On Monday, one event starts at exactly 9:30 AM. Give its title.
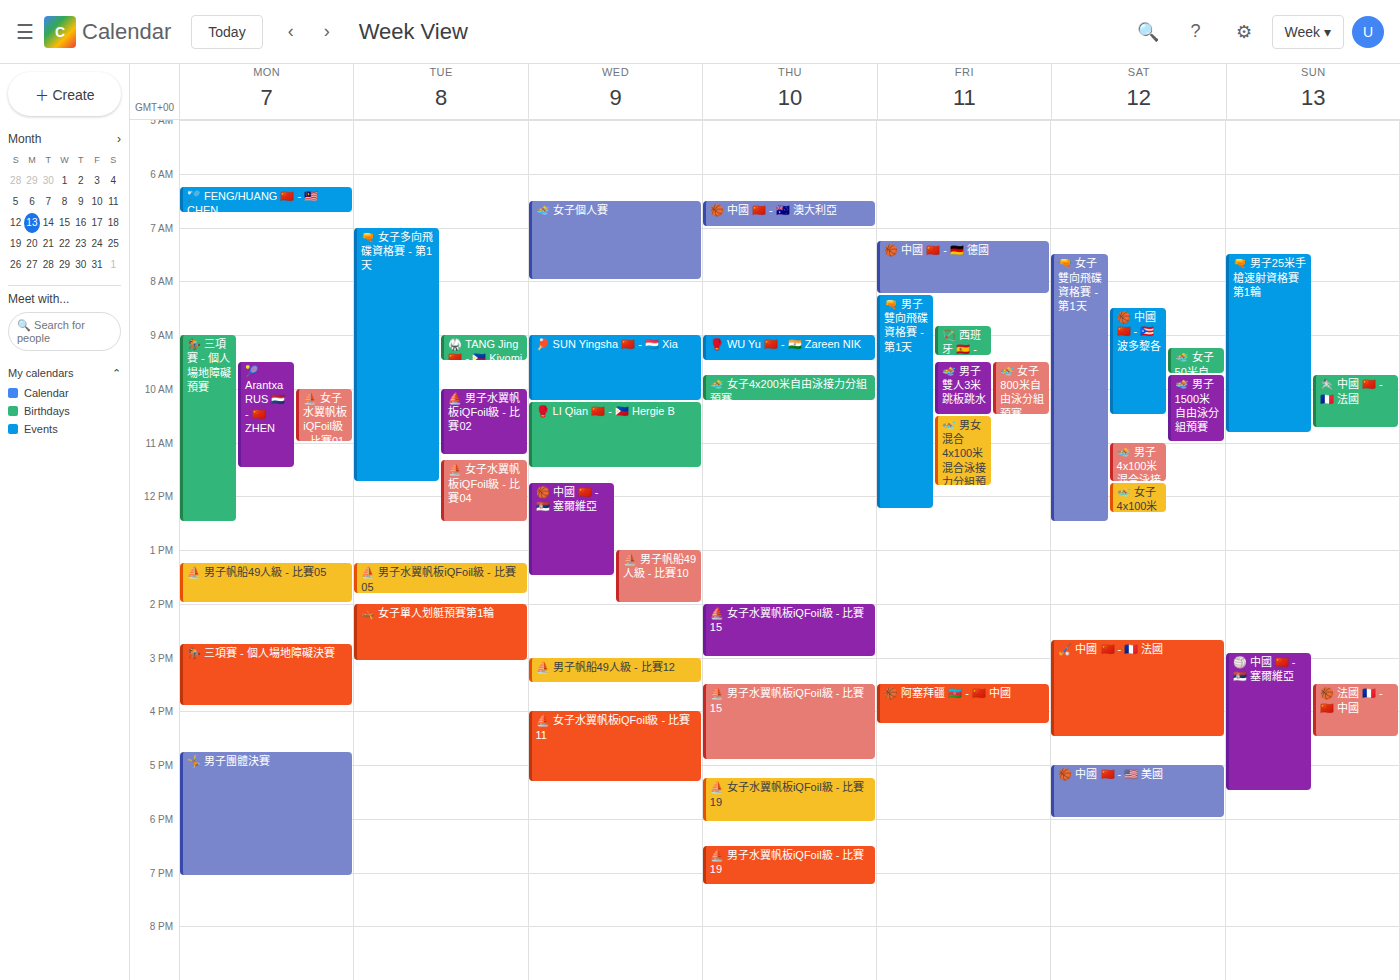
"🎾 Arantxa RUS 🇳🇱 - 🇨🇳 ZHEN"